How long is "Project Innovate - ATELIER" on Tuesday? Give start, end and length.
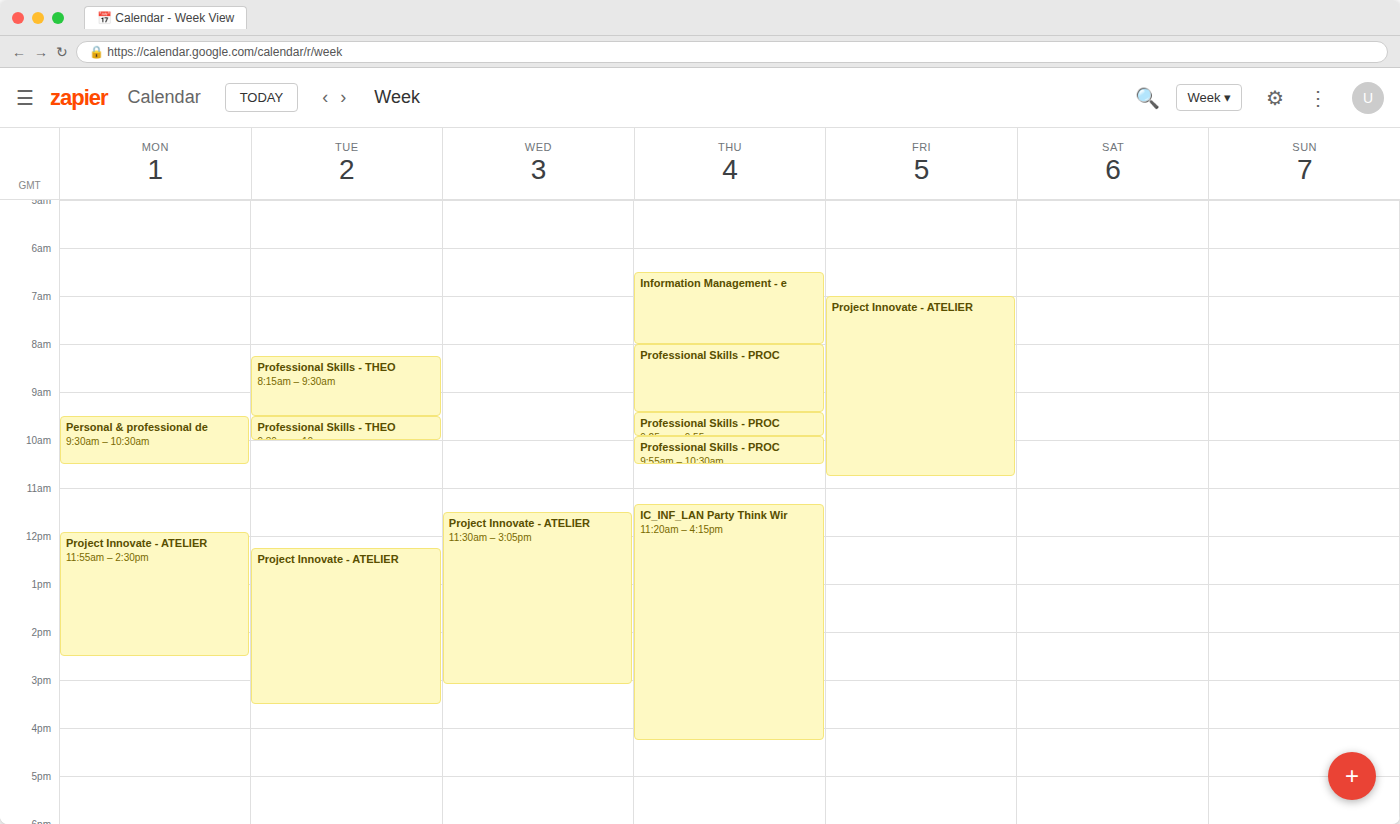
12:15 PM to 3:30 PM, 3 hours 15 minutes